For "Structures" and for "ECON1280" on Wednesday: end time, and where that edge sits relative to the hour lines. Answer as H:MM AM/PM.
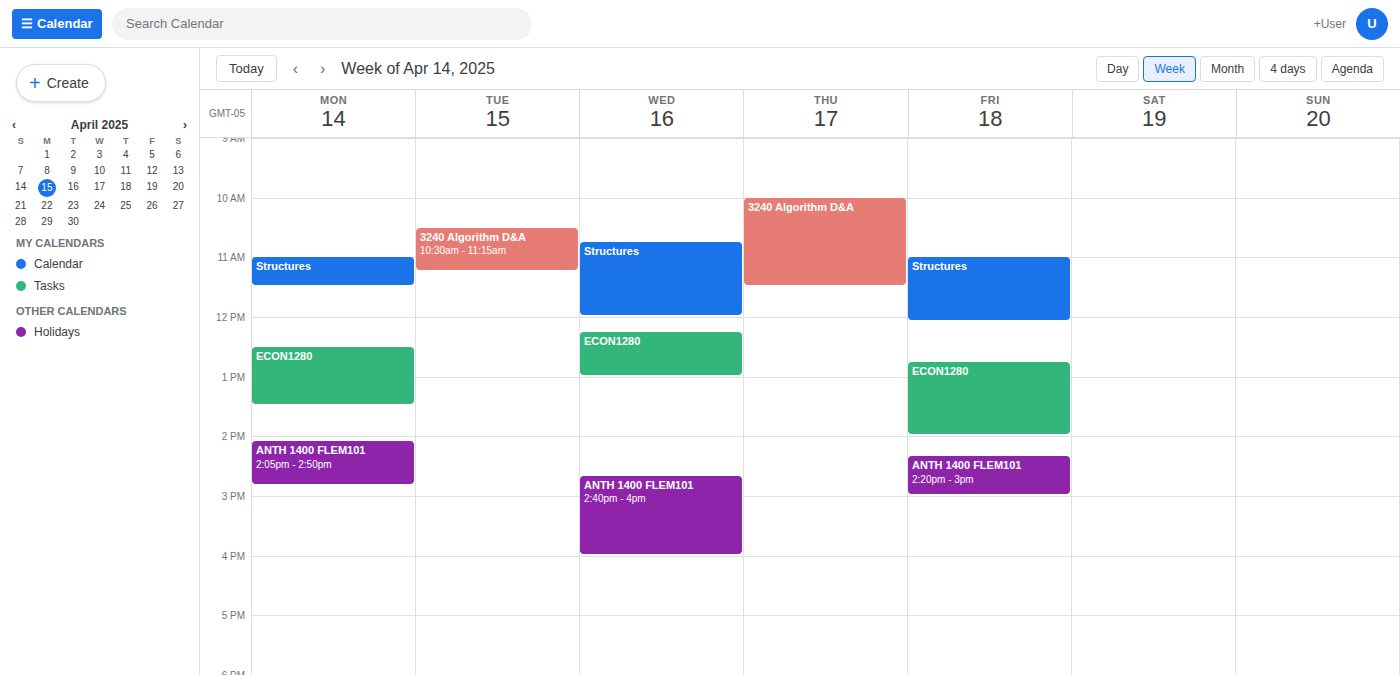
"Structures": 12:00 PM, exactly on the 12 PM line. "ECON1280": 1:00 PM, exactly on the 1 PM line.